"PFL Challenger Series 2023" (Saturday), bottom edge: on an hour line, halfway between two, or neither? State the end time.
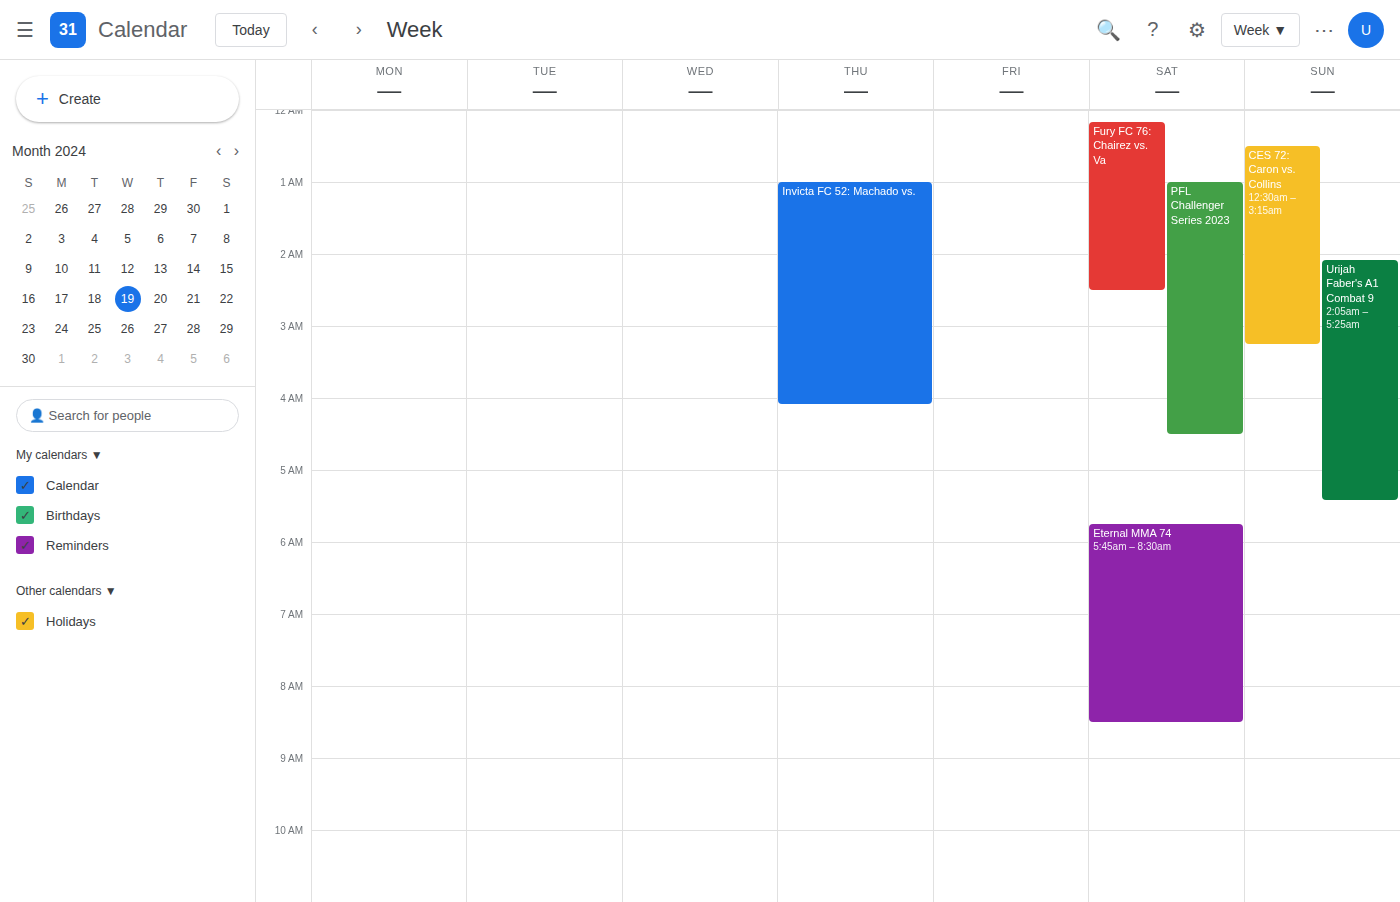
04:30 -- halfway between the 04:00 and 05:00 lines.